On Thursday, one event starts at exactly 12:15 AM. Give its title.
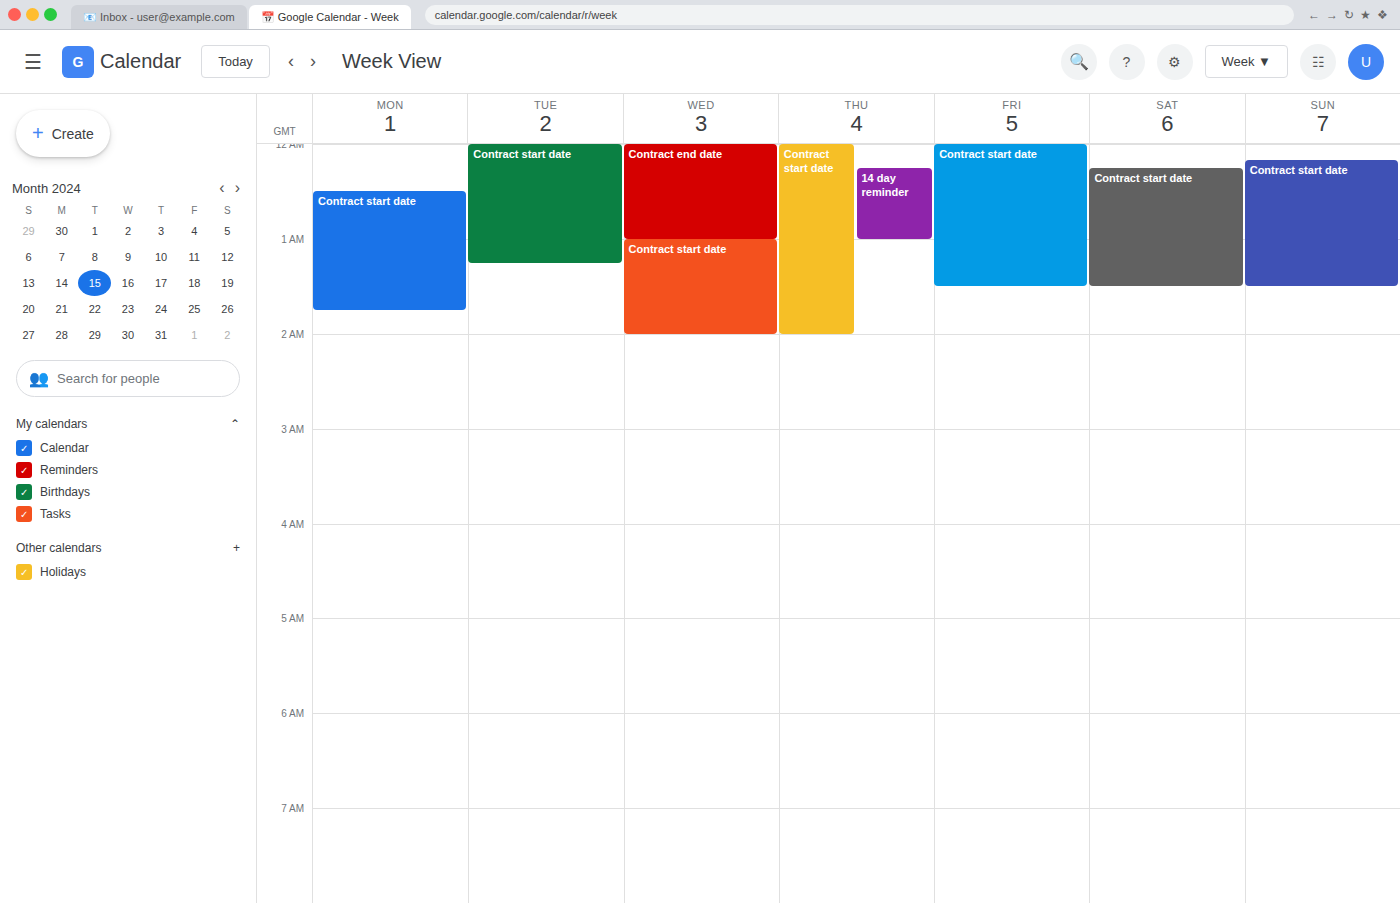
"14 day reminder"